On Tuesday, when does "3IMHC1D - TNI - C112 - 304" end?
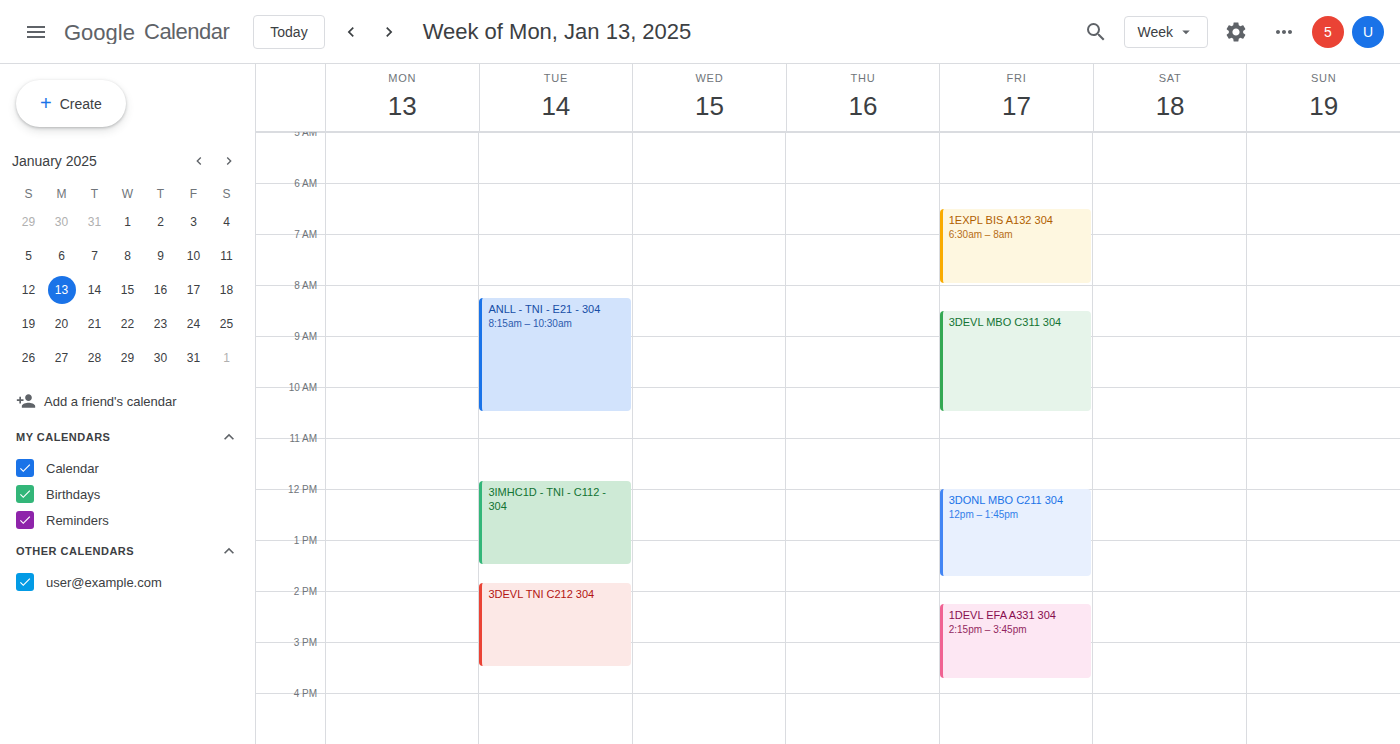
1:30 PM